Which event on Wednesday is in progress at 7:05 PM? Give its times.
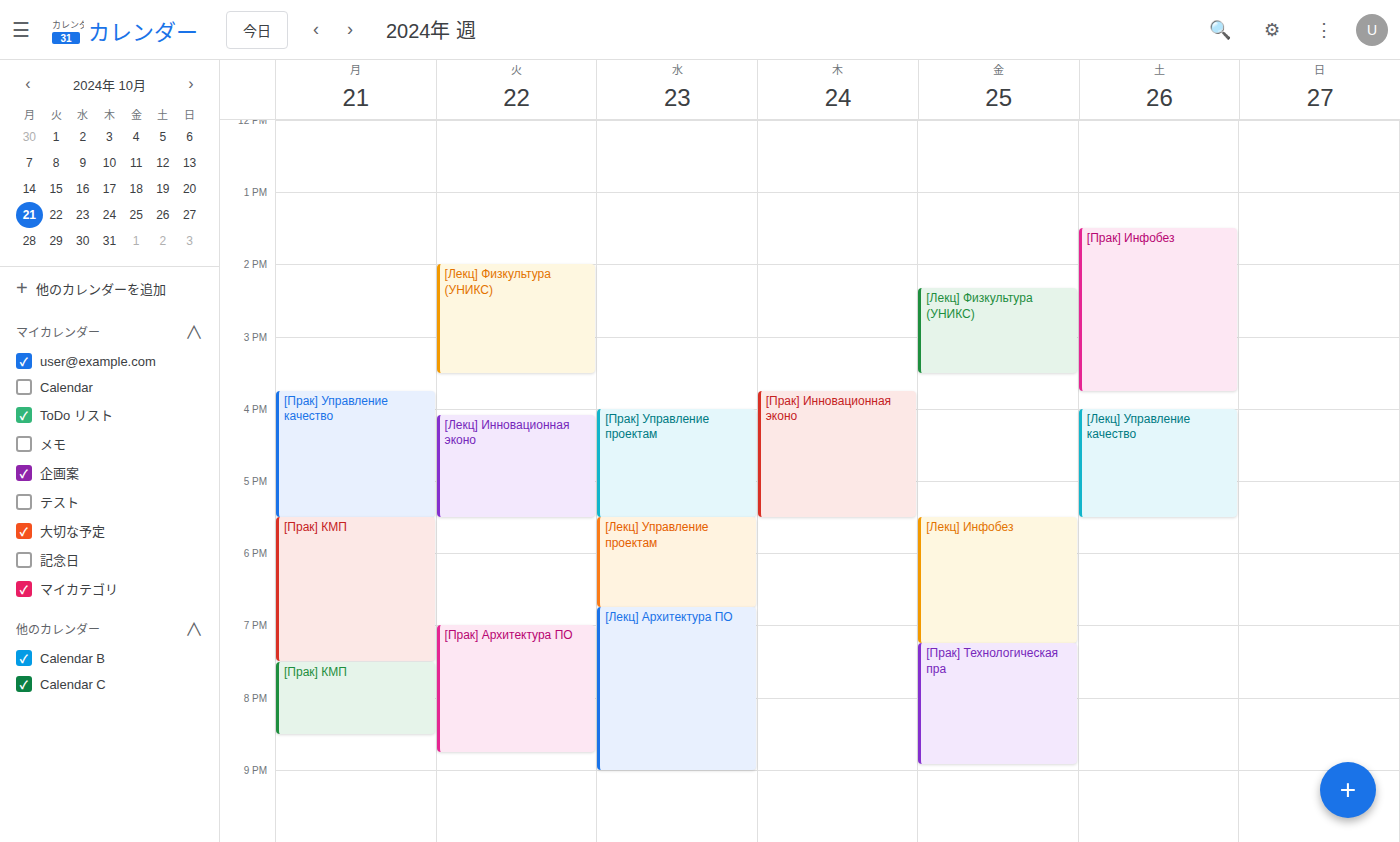
"[Лекц] Архитектура ПО", 6:45 PM to 9:00 PM